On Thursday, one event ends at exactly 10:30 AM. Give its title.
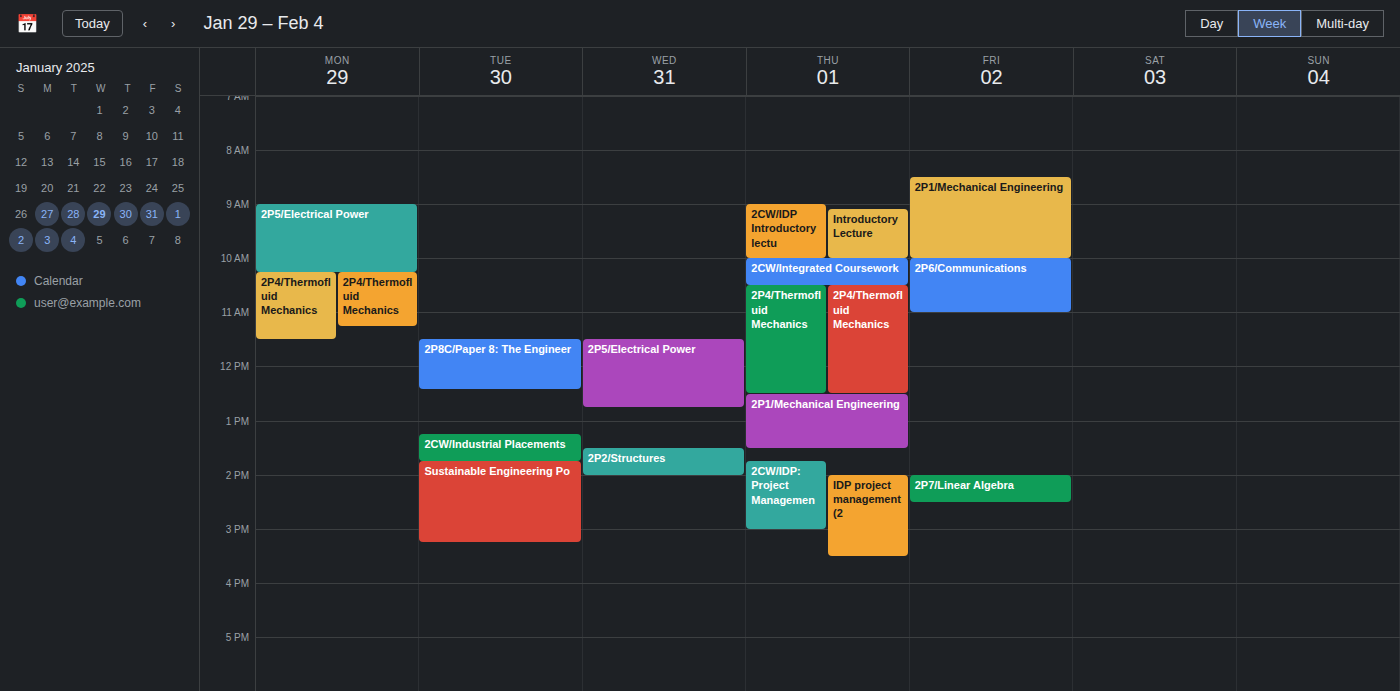
"2CW/Integrated Coursework"